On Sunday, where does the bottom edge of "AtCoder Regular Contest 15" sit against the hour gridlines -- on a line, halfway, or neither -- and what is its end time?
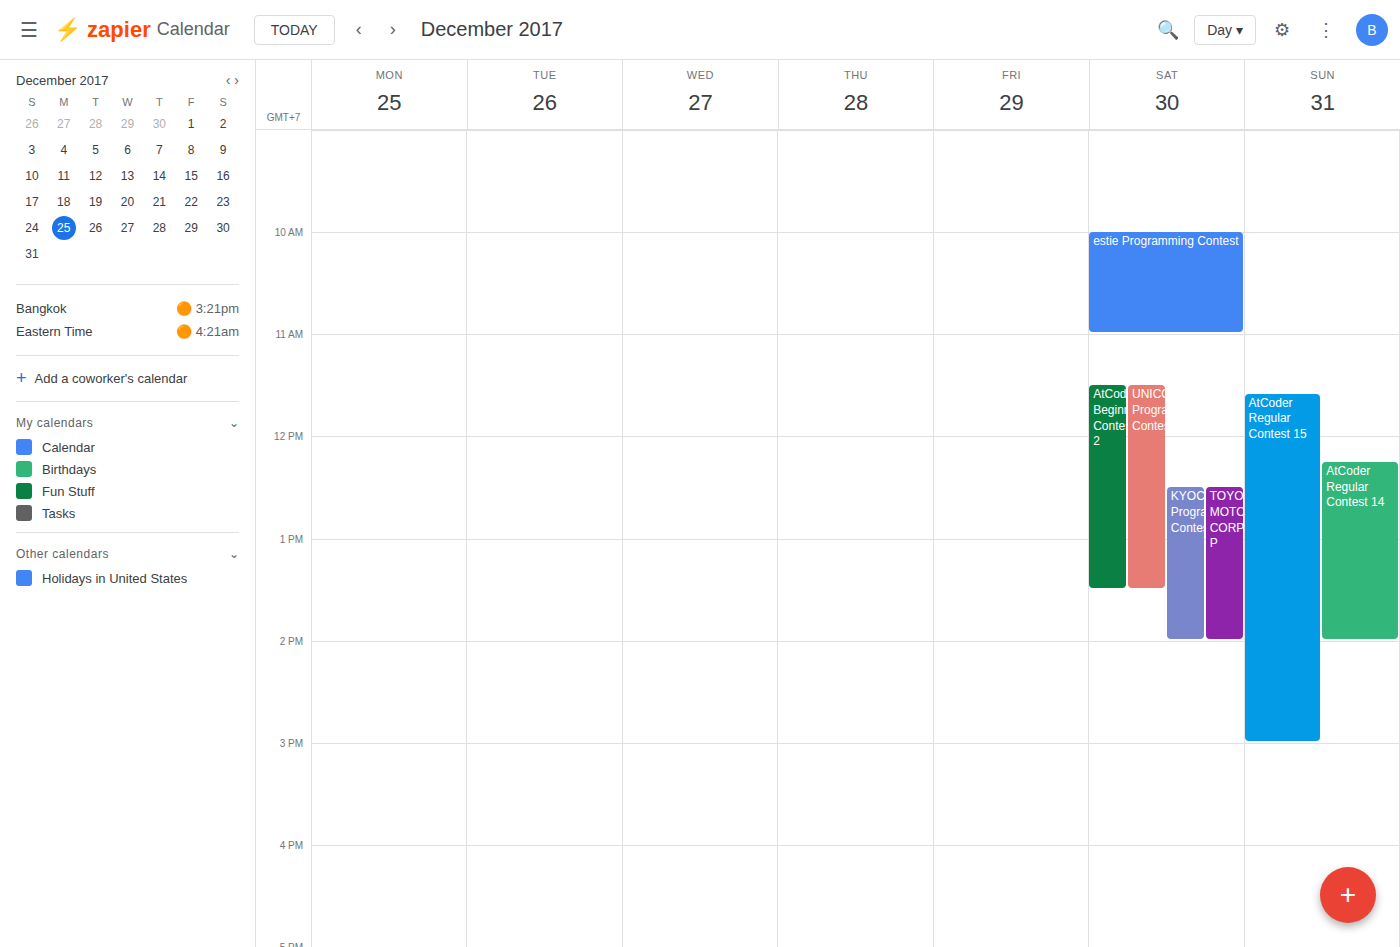
15:00 -- exactly on the 15:00 line.